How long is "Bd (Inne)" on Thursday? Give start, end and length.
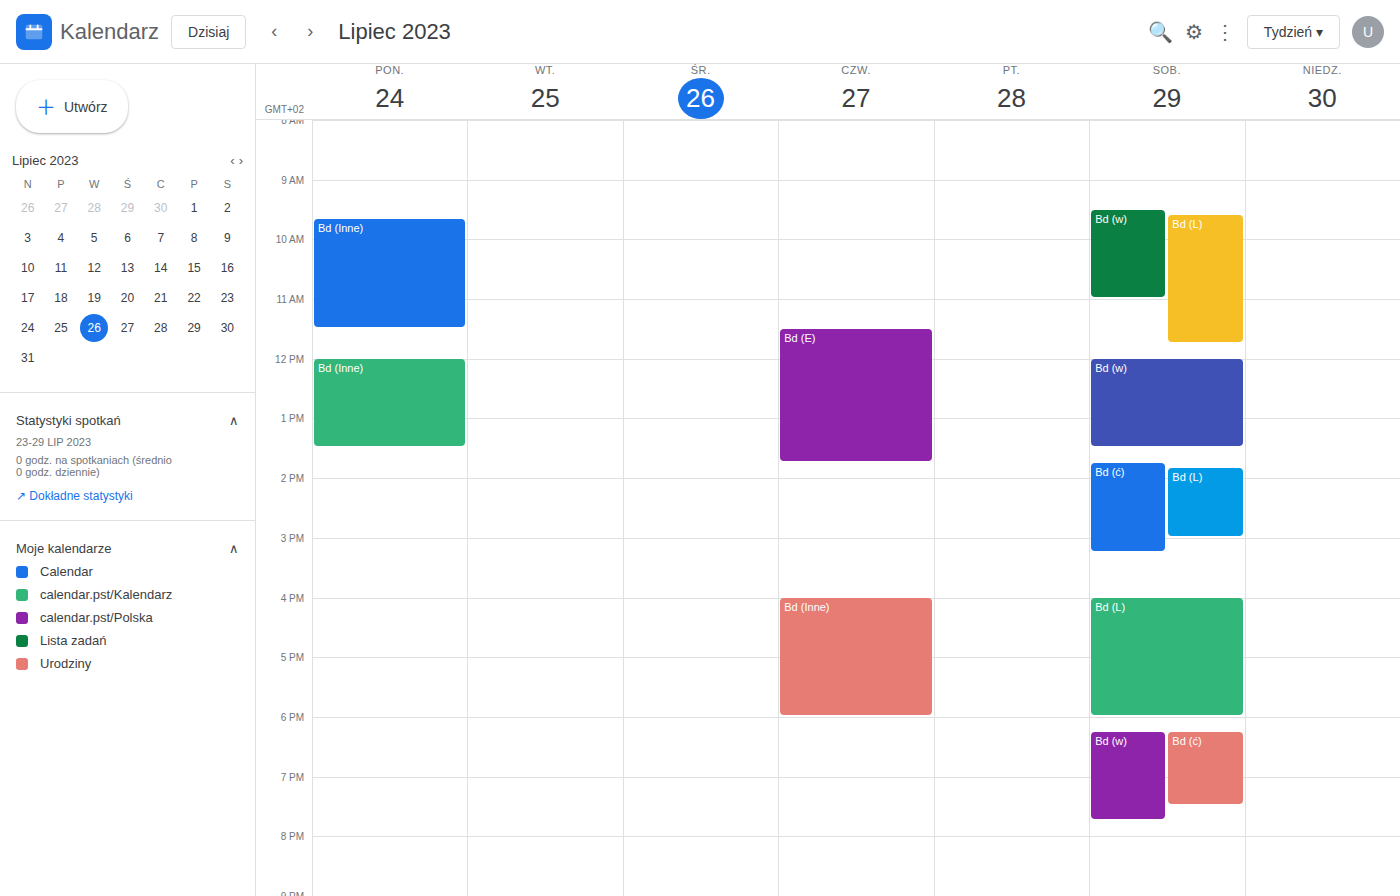
4:00 PM to 6:00 PM, 2 hours